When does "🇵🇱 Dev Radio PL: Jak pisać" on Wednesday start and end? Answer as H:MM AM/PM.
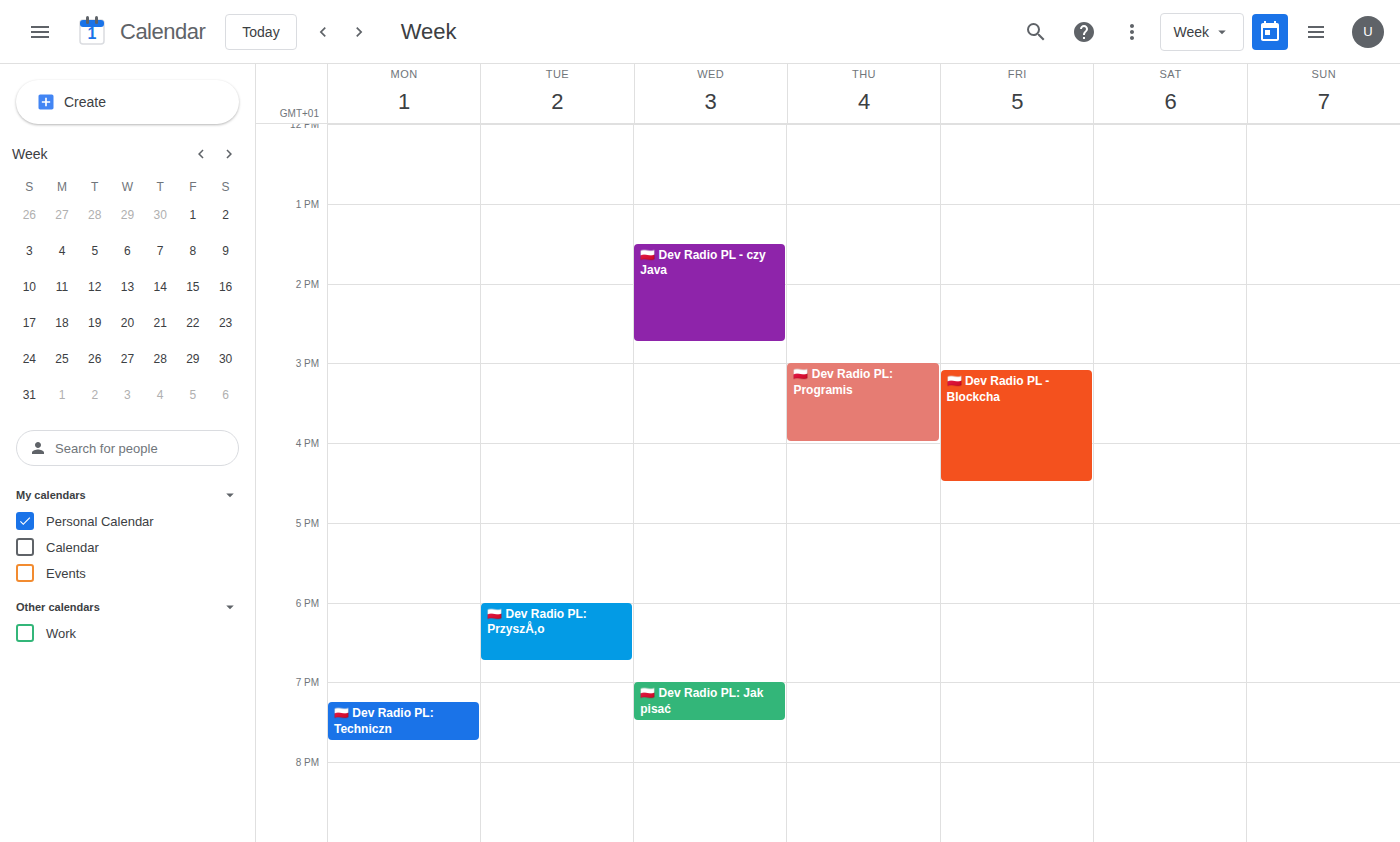
7:00 PM to 7:30 PM